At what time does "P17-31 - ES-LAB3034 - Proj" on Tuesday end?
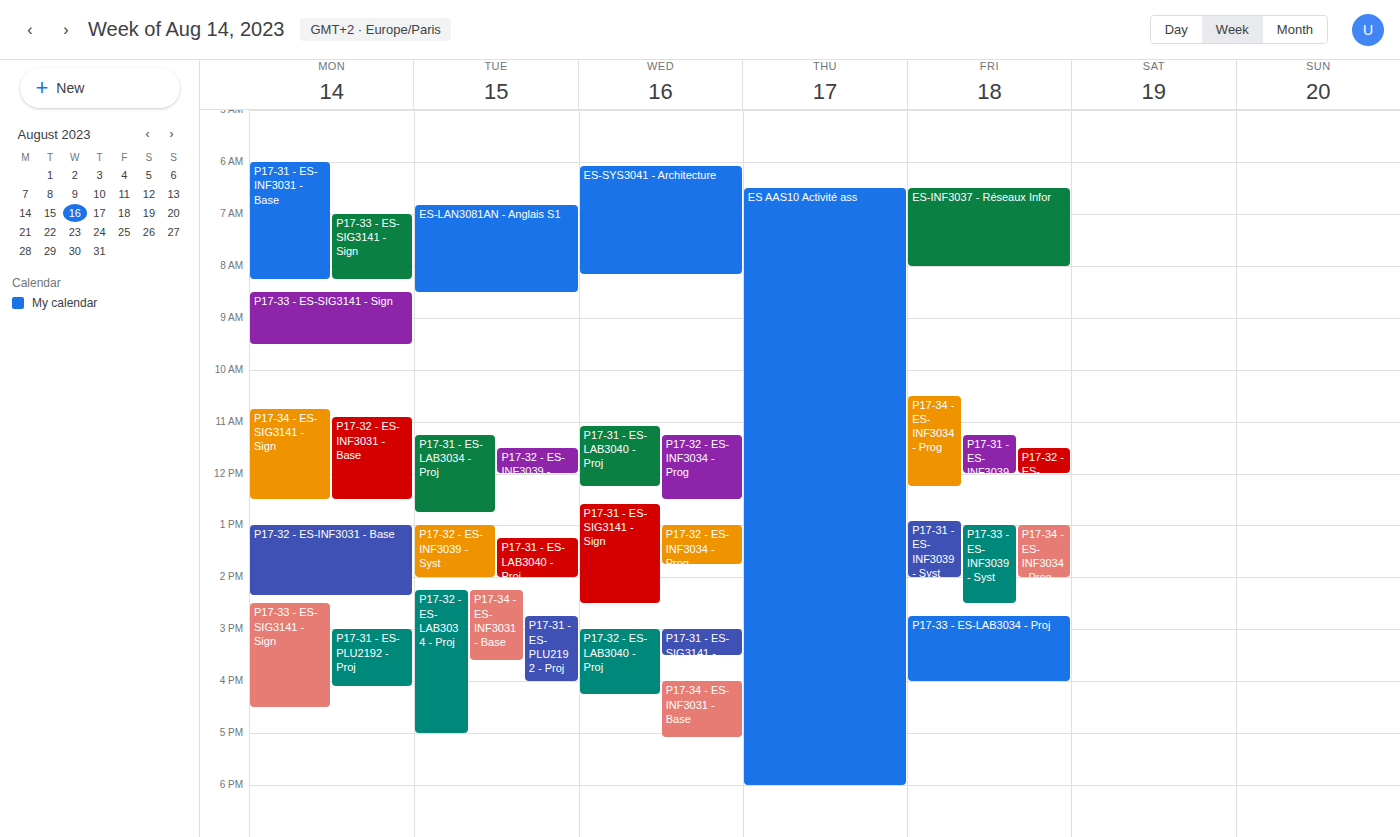
12:45 PM